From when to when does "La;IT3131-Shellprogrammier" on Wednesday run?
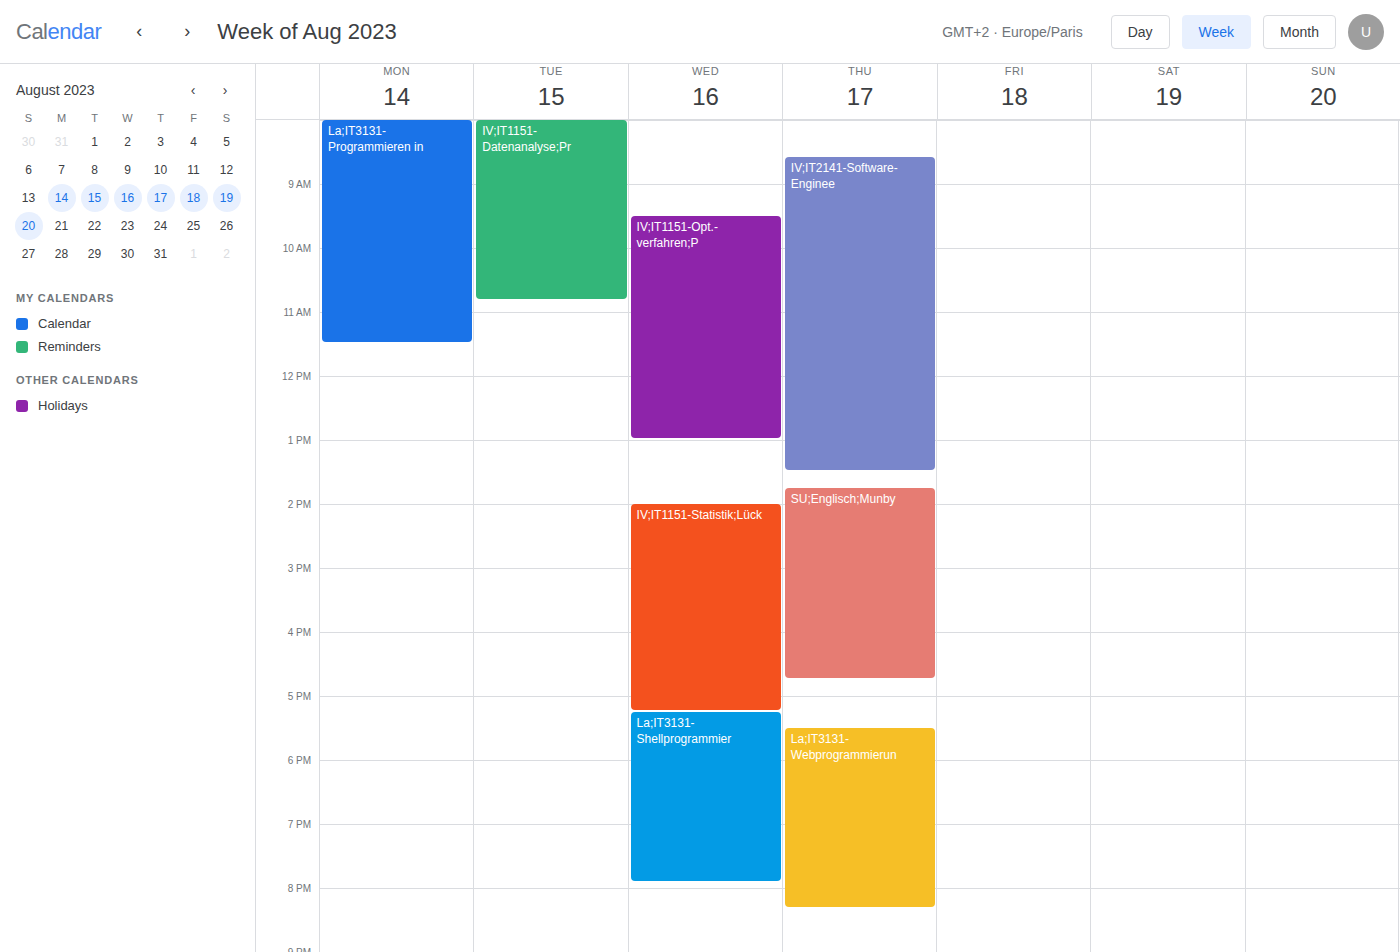
5:15 PM to 7:55 PM